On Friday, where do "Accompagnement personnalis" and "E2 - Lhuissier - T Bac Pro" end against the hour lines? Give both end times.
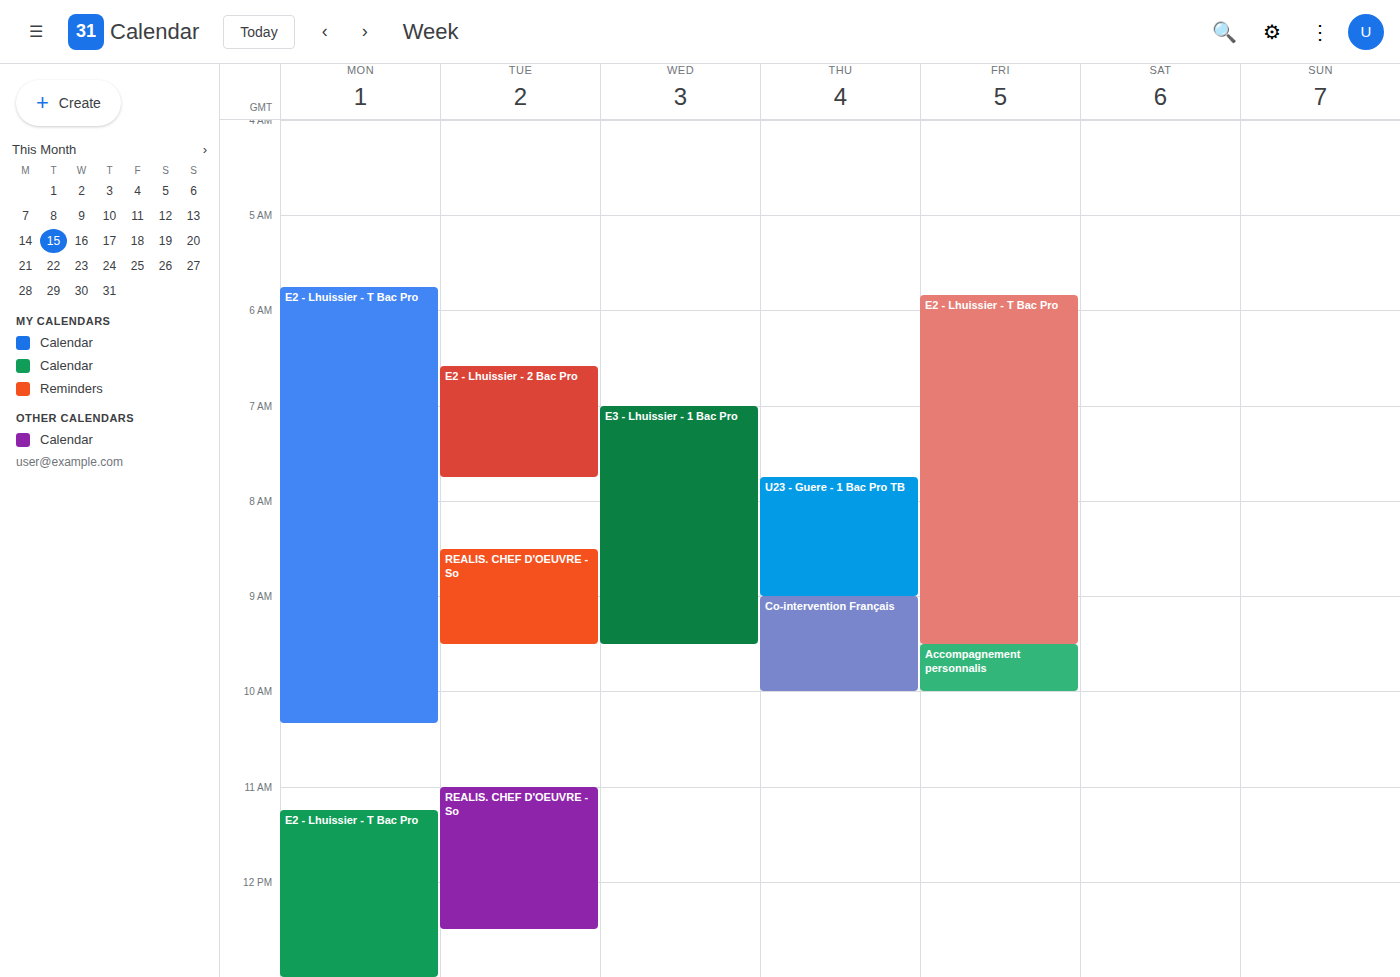
"Accompagnement personnalis": 10:00 AM, exactly on the 10 AM line. "E2 - Lhuissier - T Bac Pro": 9:30 AM, halfway between the 9 AM and 10 AM lines.